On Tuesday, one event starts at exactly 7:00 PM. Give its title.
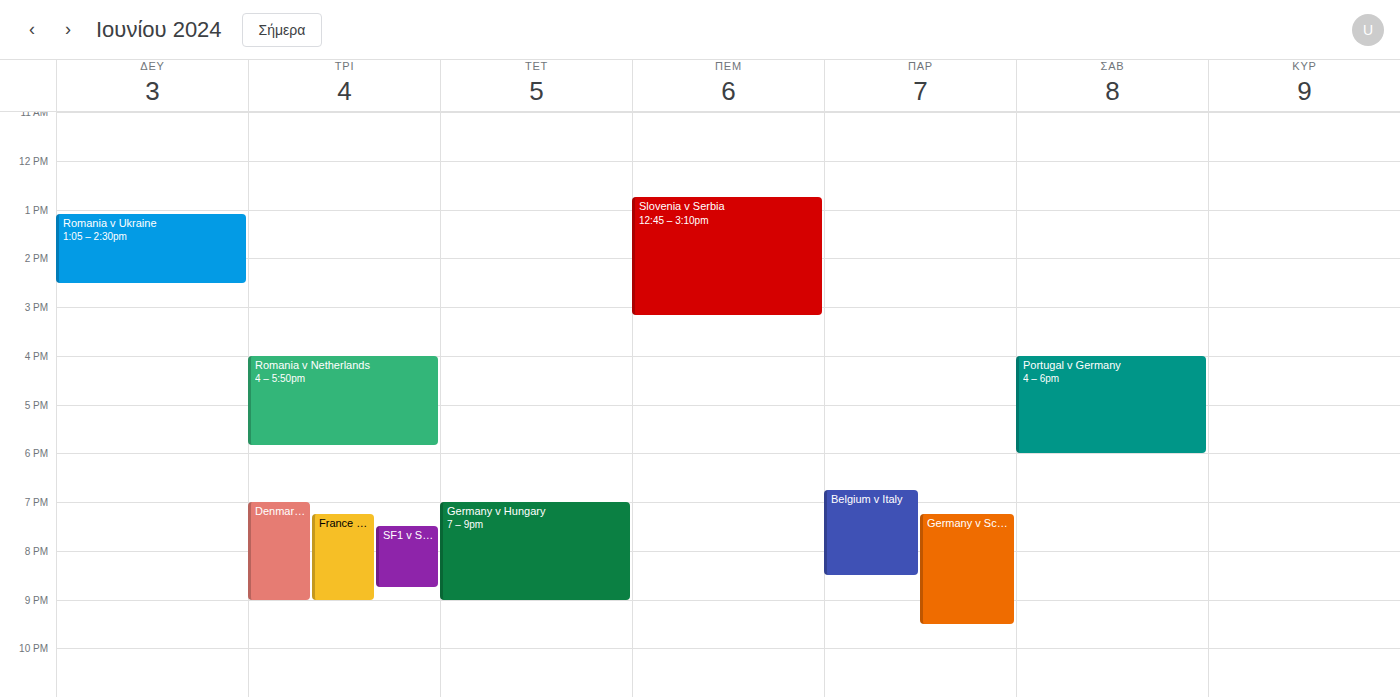
"Denmark v Serbia"